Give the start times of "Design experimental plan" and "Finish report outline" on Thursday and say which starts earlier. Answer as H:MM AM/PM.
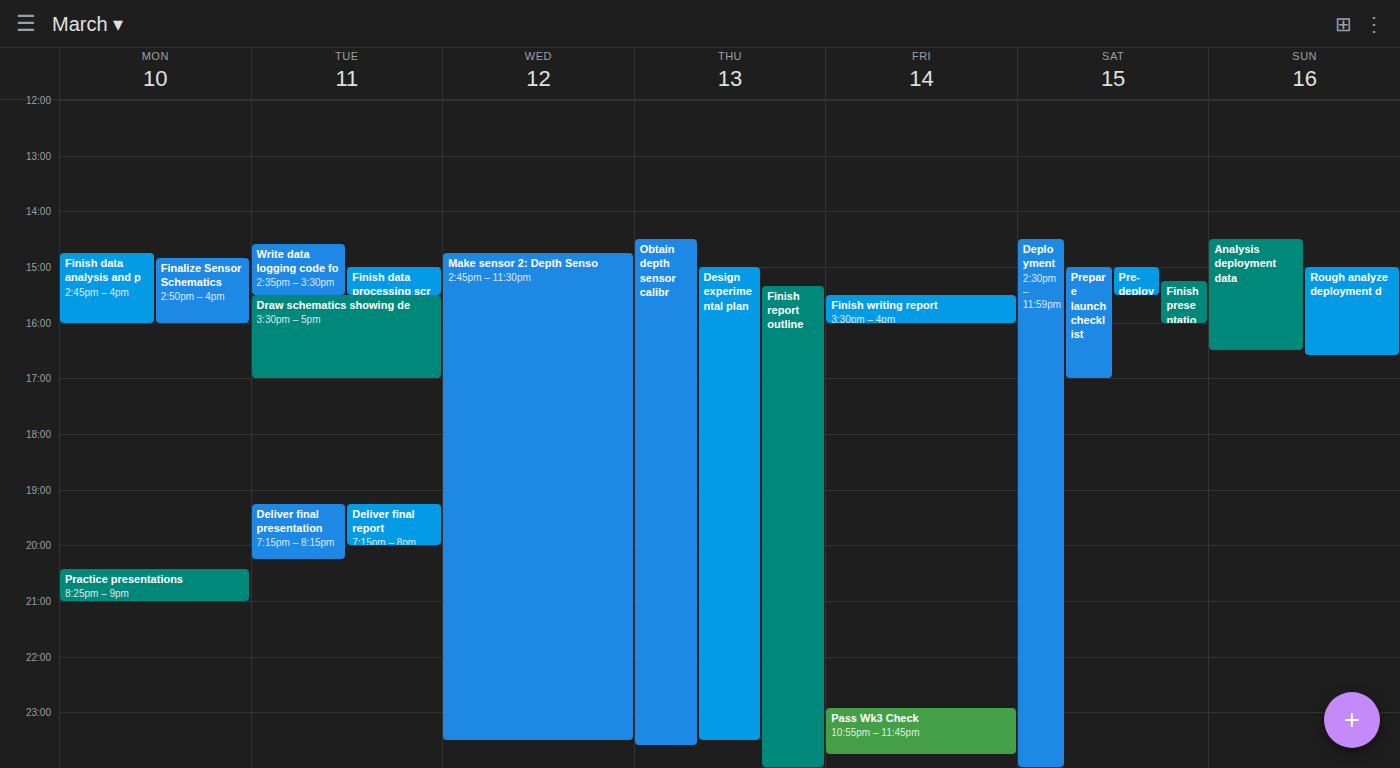
"Design experimental plan" 3:00 PM; "Finish report outline" 3:20 PM.